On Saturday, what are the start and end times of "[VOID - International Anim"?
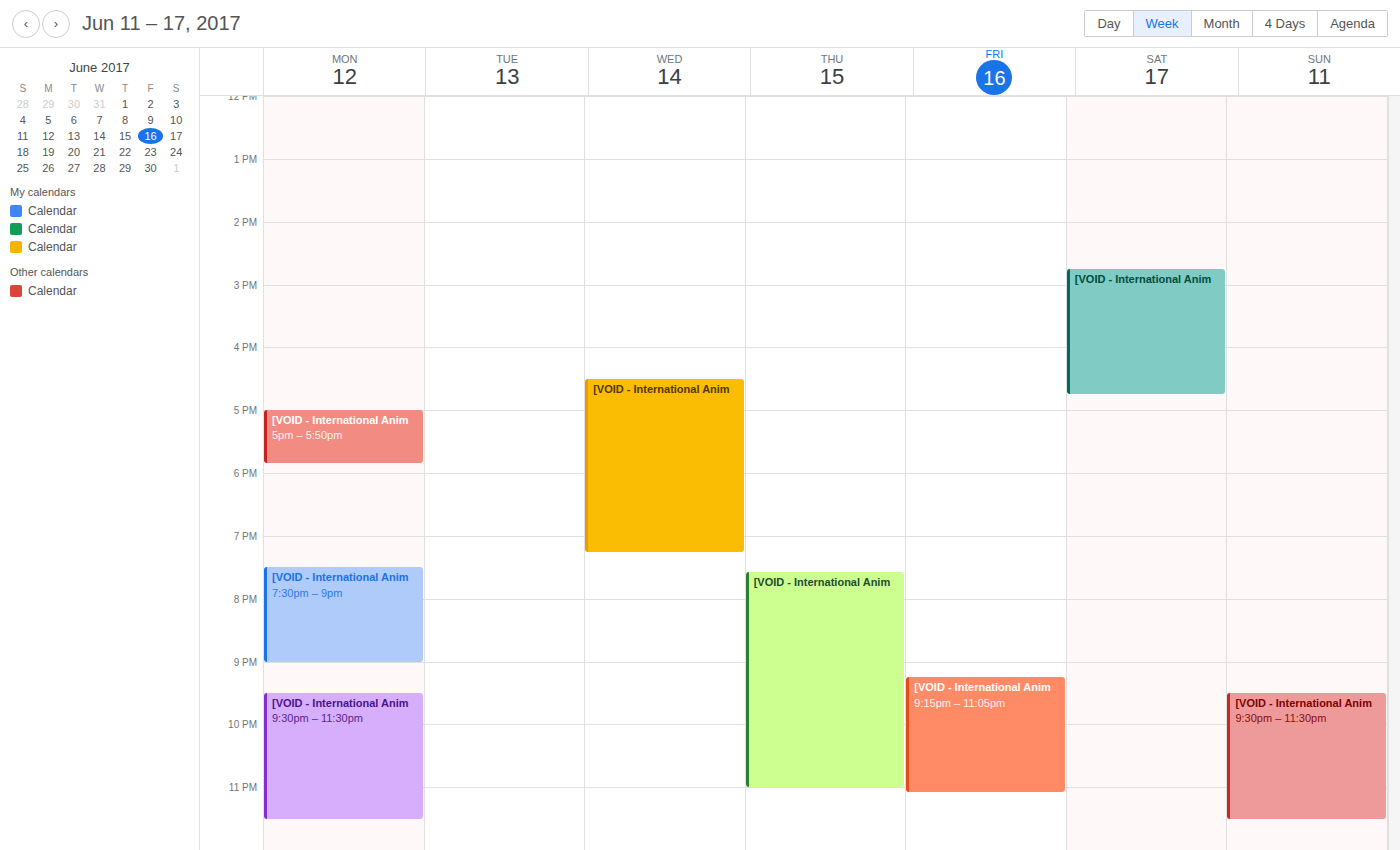
2:45 PM to 4:45 PM